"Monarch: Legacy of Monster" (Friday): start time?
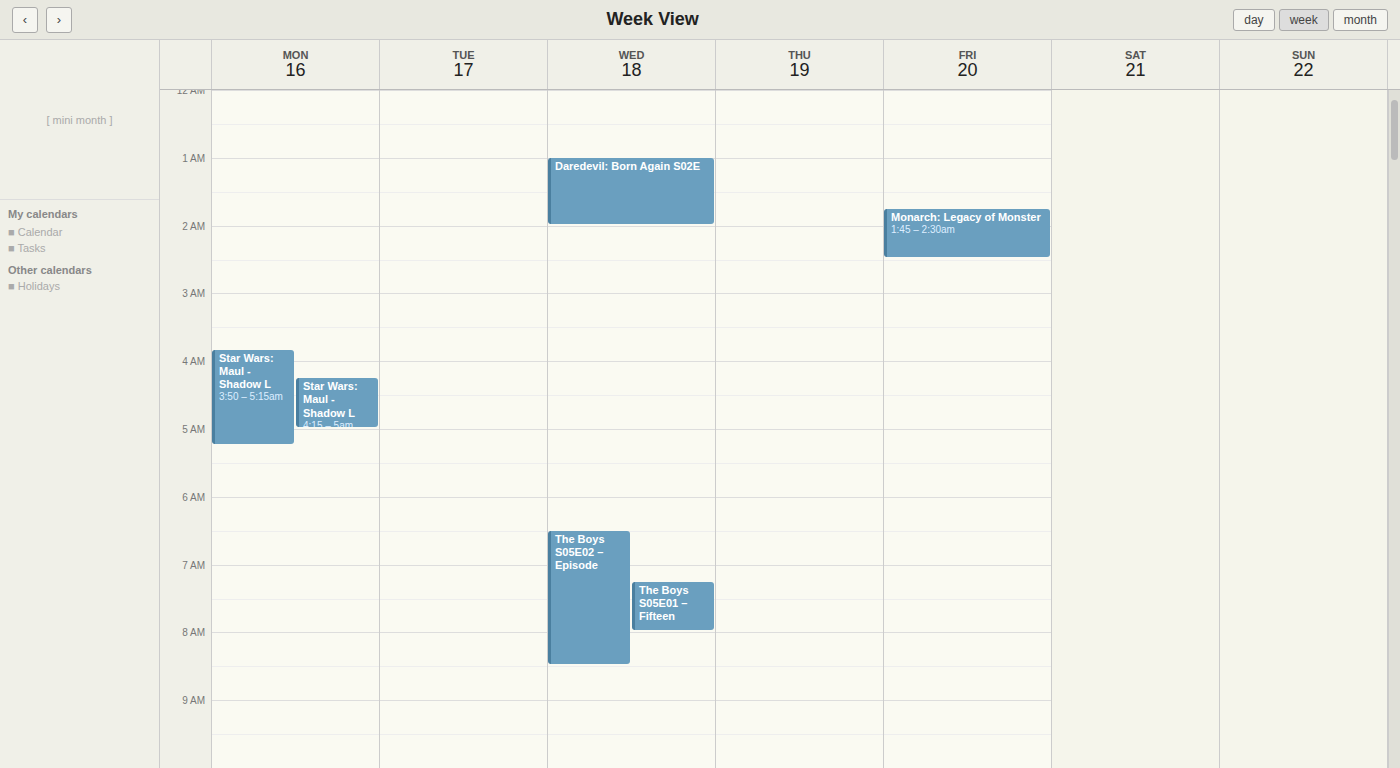
1:45 AM